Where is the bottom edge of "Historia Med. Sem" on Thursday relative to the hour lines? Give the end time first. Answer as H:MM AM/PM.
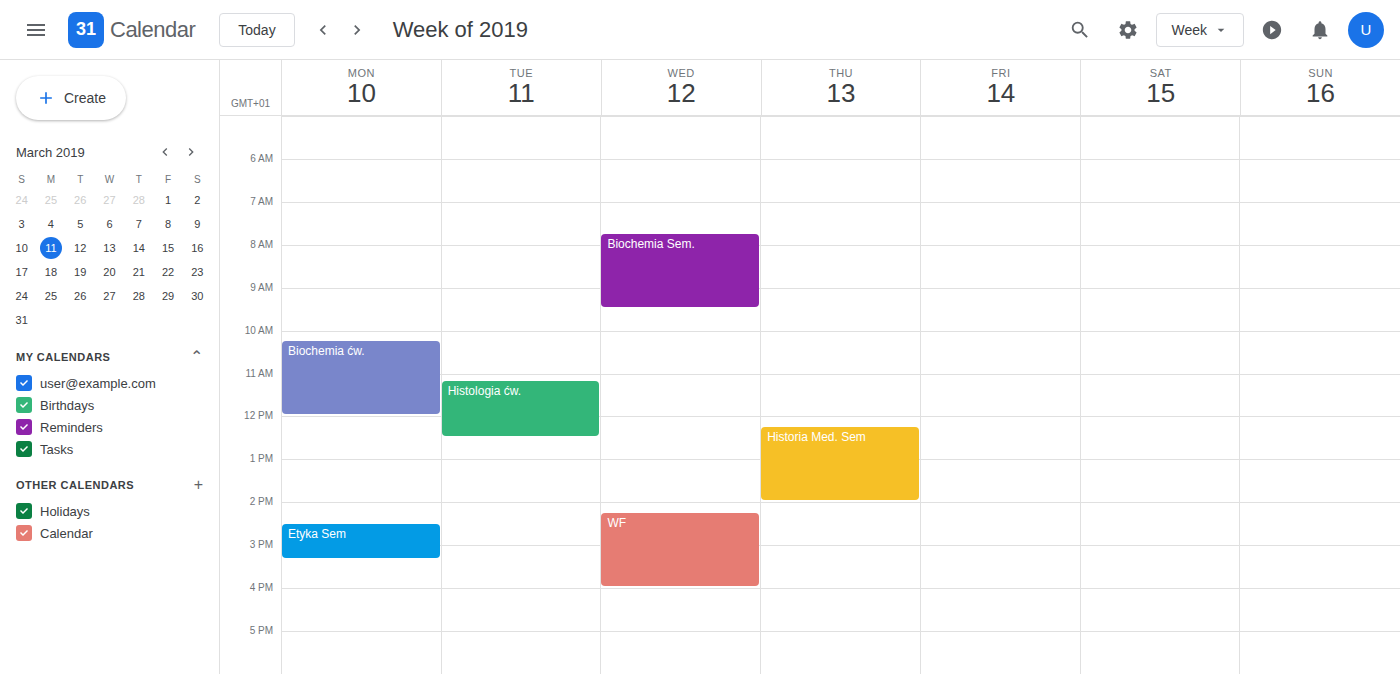
2:00 PM -- exactly on the 2 PM line.